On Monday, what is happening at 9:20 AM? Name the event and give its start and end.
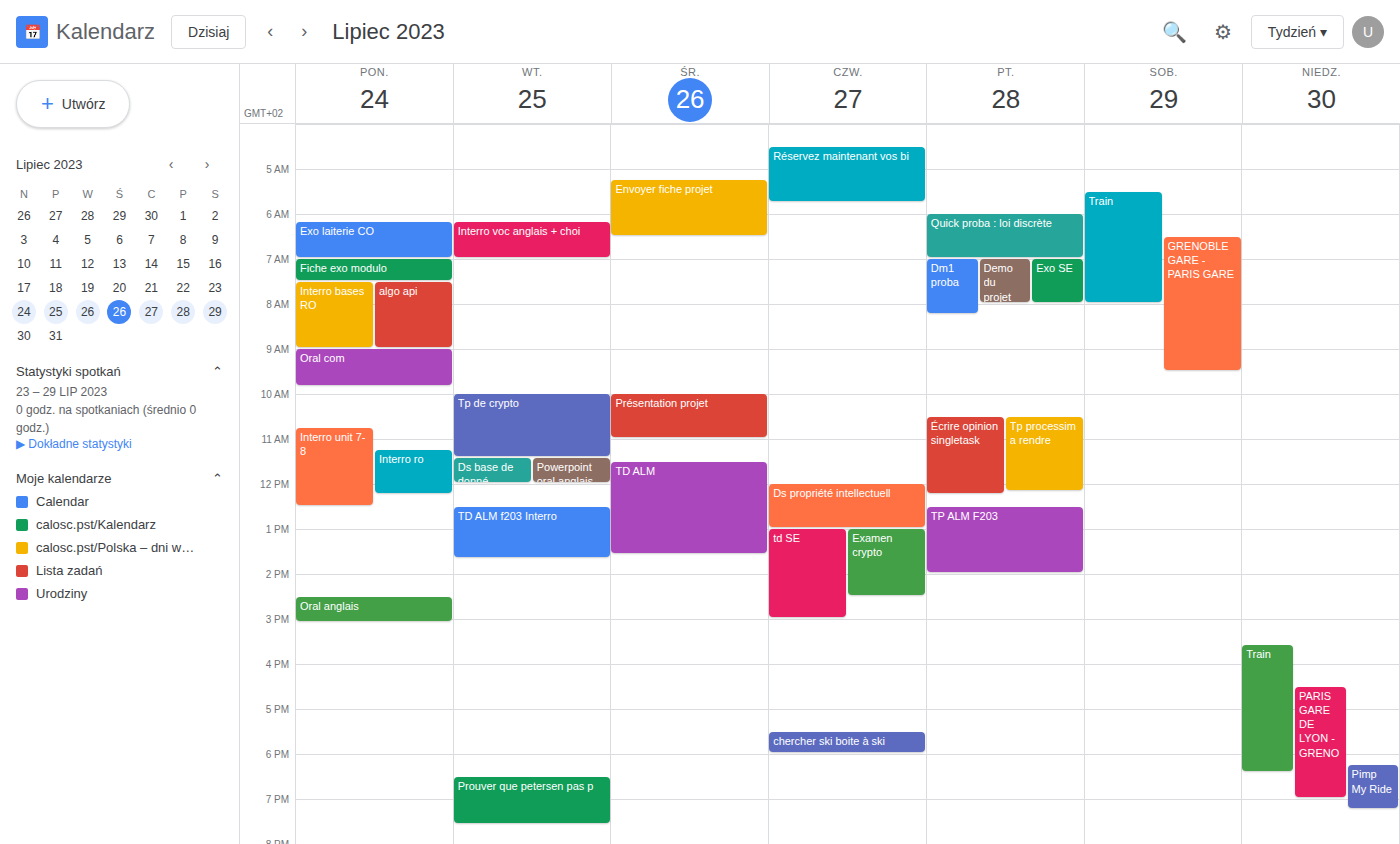
"Oral com", 9:00 AM to 9:50 AM